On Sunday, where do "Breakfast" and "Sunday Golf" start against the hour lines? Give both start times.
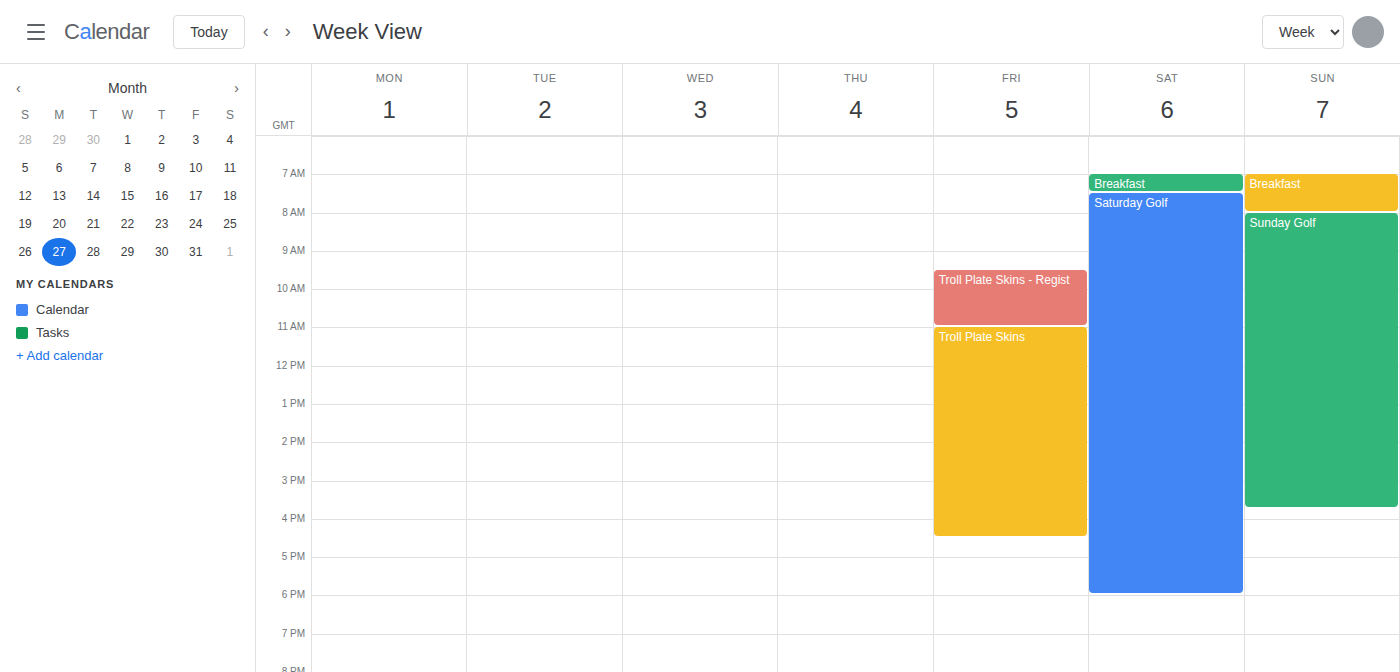
"Breakfast": 7:00 AM, exactly on the 7 AM line. "Sunday Golf": 8:00 AM, exactly on the 8 AM line.